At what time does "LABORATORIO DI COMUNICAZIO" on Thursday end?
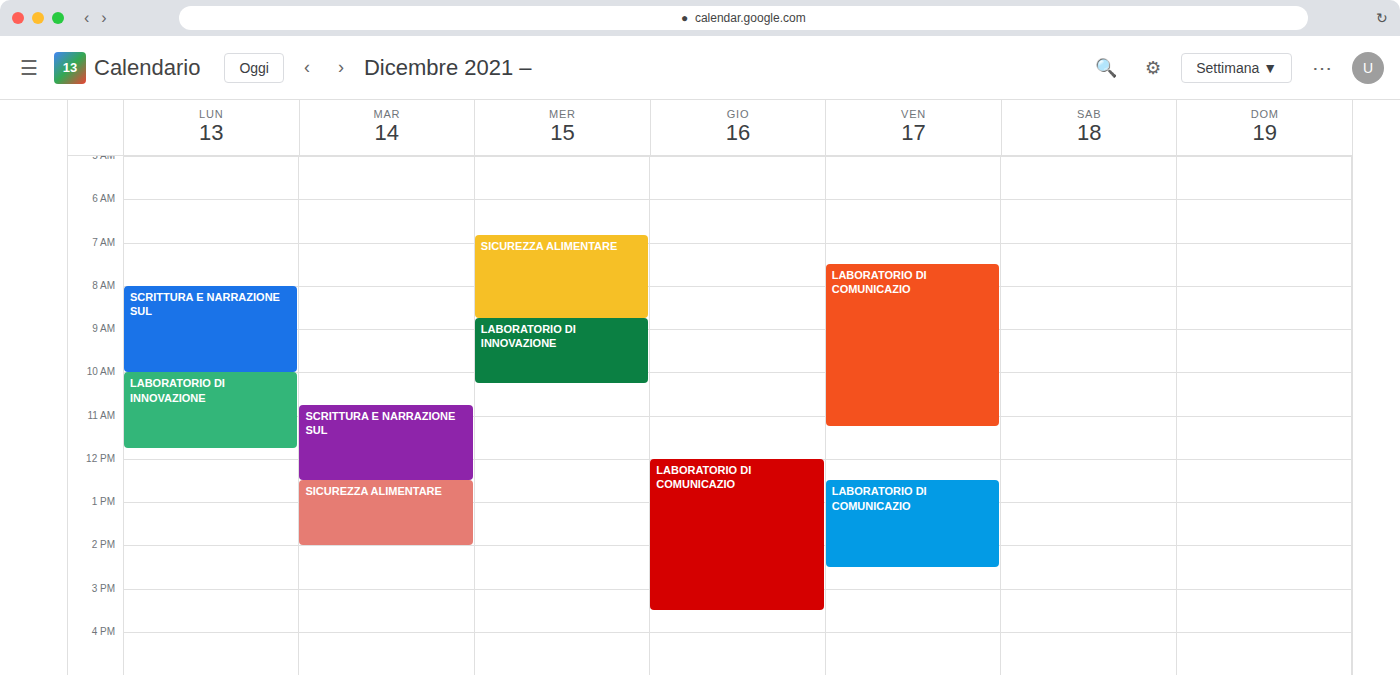
15:30